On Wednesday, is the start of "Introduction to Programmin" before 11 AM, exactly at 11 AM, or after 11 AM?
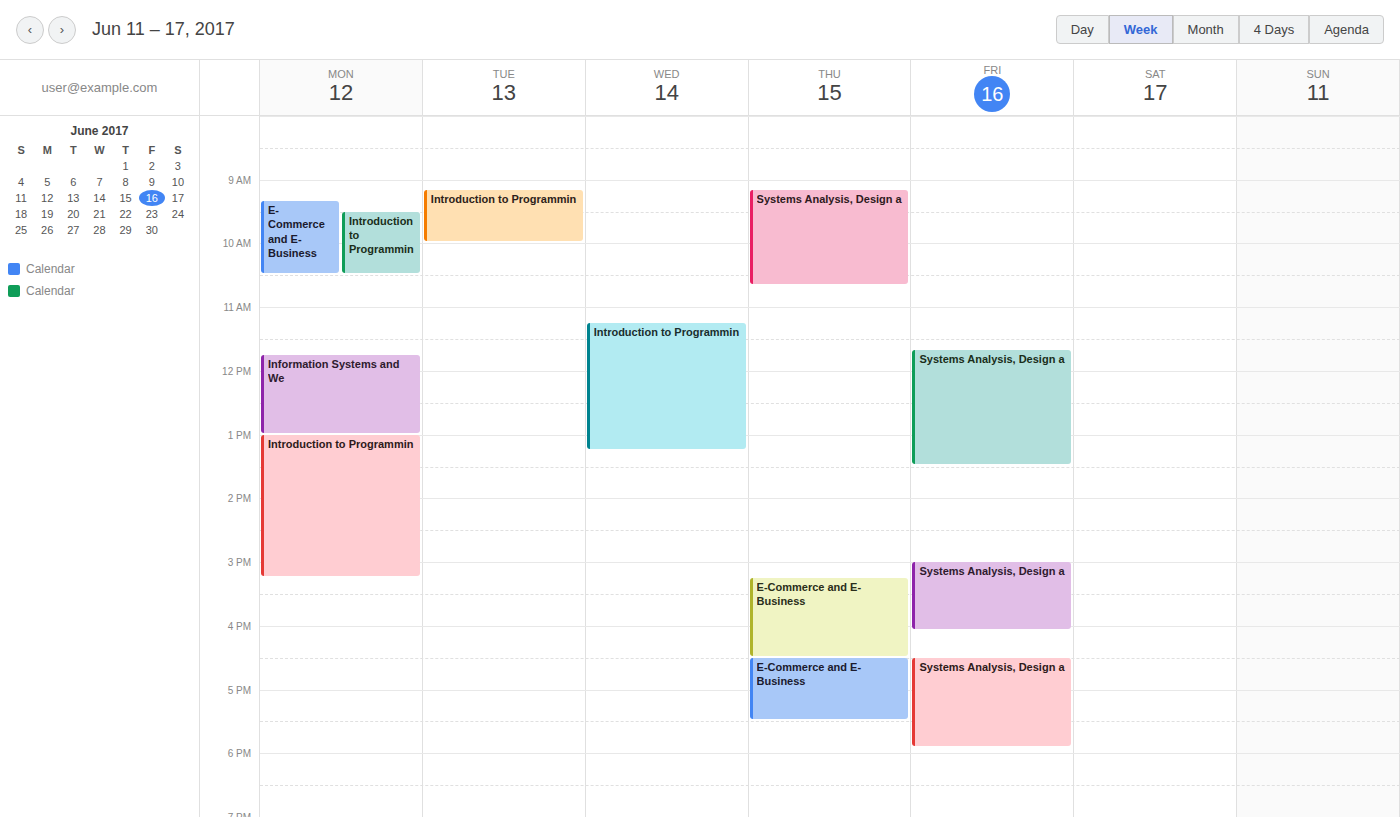
11:15 AM -- after 11 AM, 15 minutes below the 11 AM line.